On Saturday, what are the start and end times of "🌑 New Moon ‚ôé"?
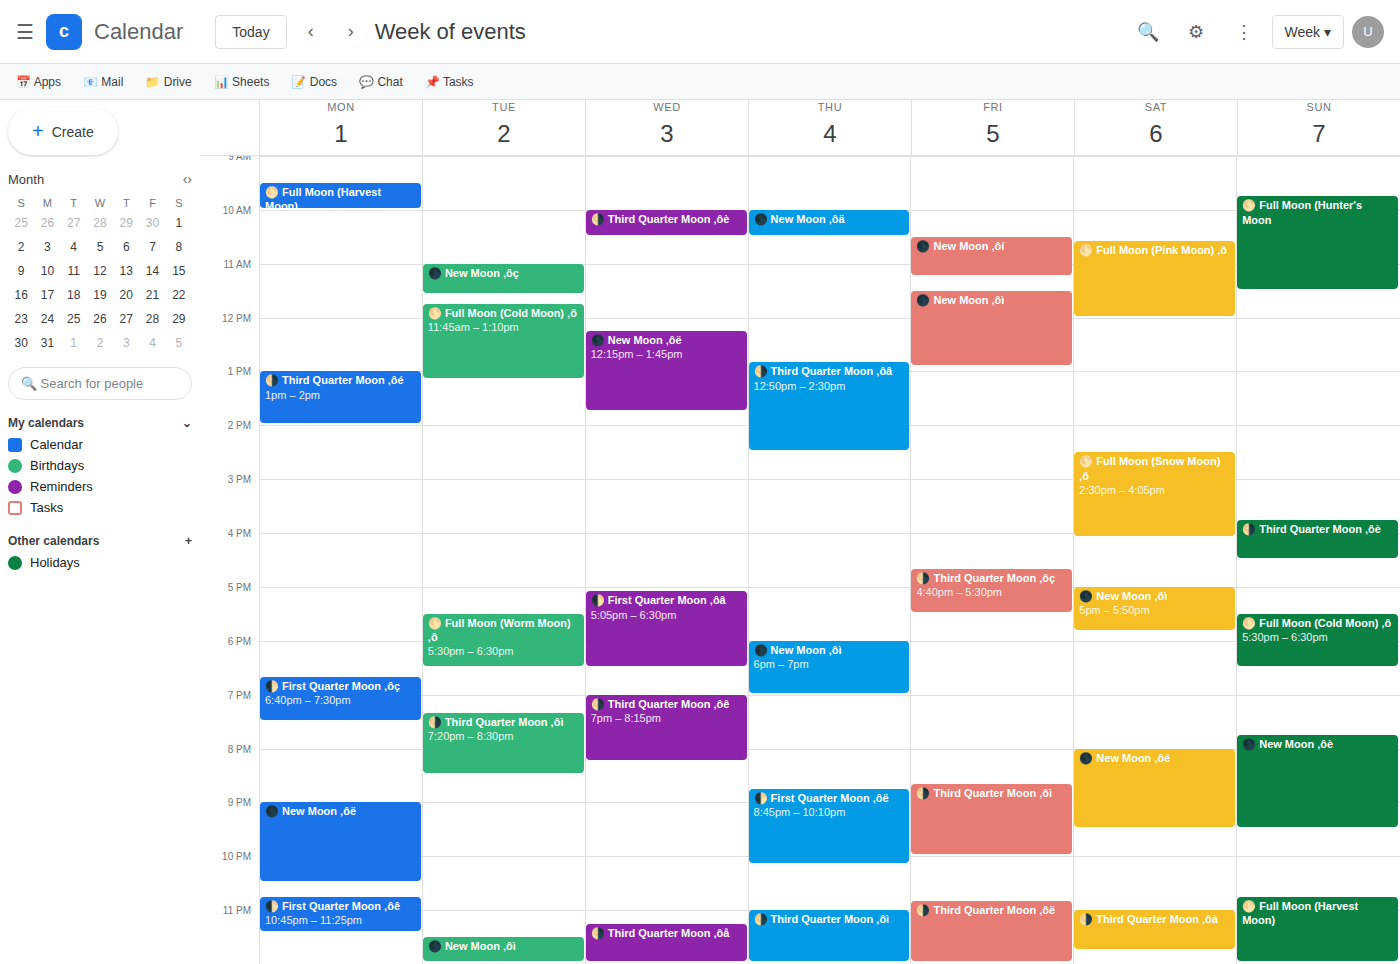
8:00 PM to 9:30 PM